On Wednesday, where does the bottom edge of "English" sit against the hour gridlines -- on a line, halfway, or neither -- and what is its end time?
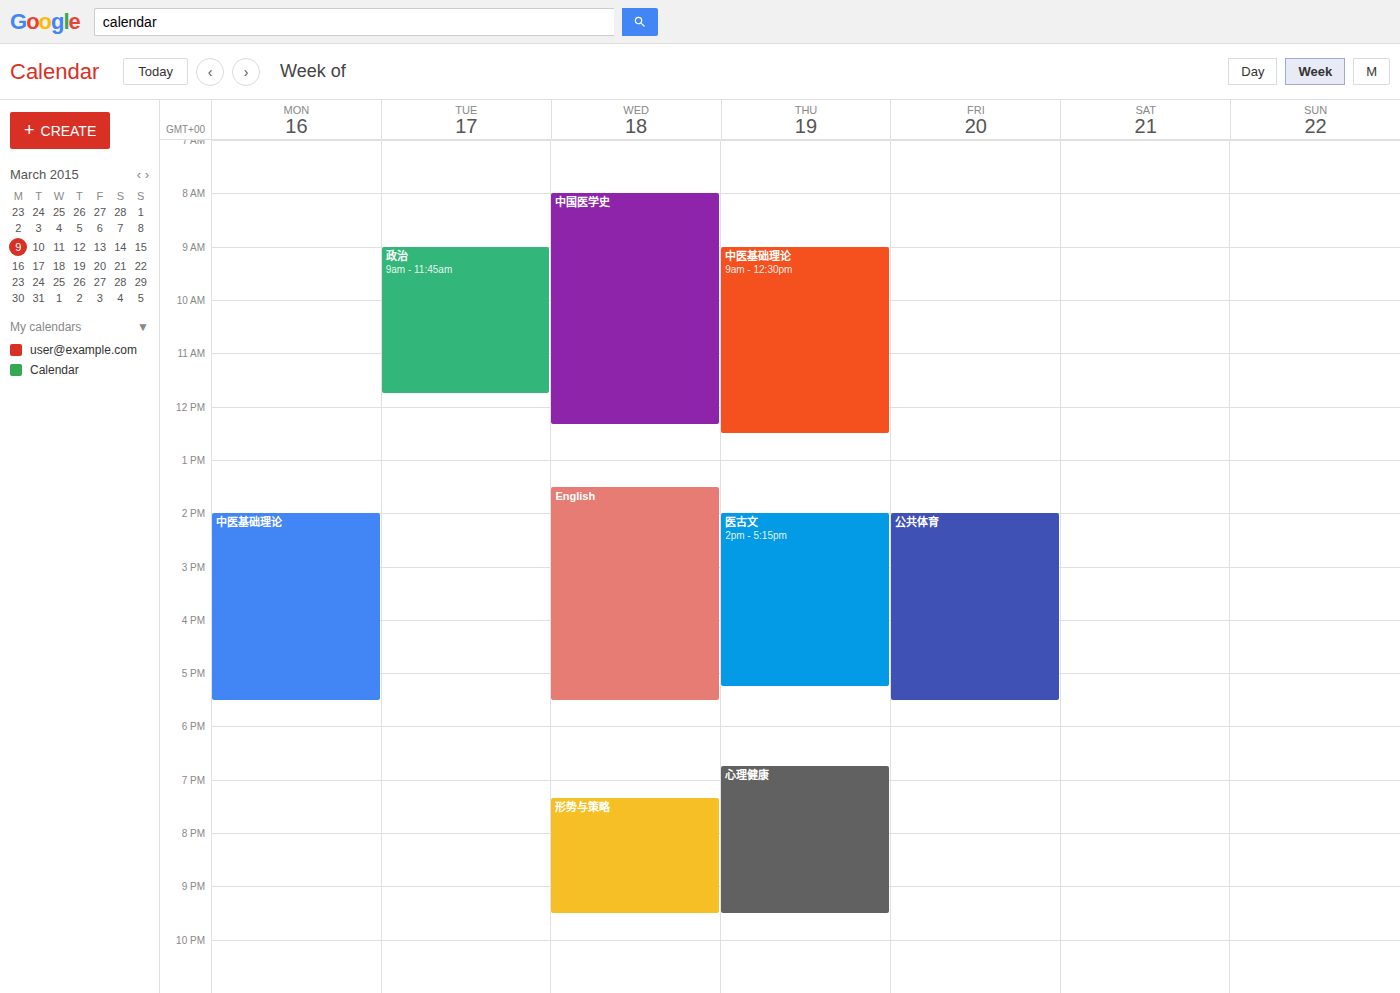
5:30 PM -- halfway between the 5 PM and 6 PM lines.